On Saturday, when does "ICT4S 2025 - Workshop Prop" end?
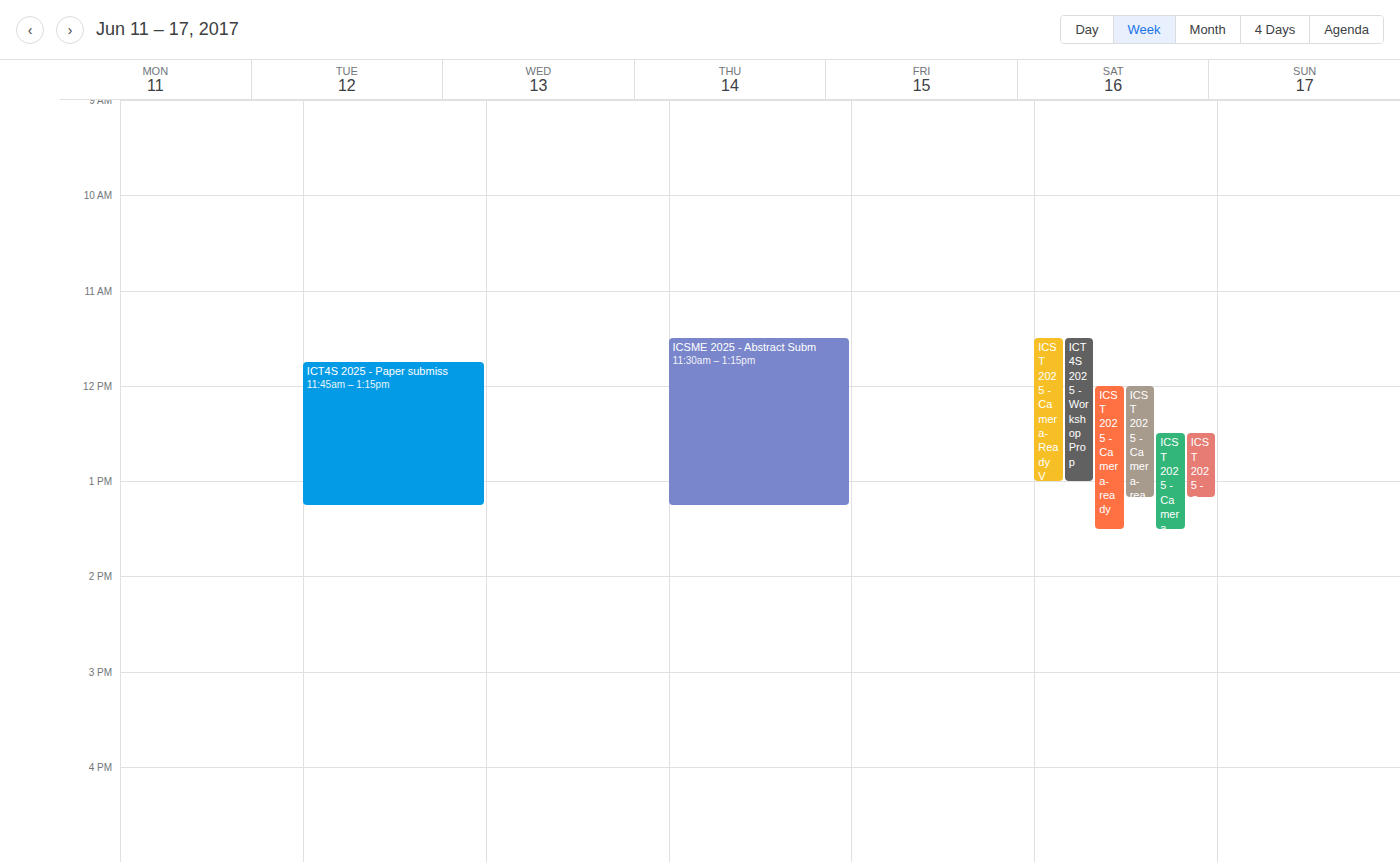
1:00 PM